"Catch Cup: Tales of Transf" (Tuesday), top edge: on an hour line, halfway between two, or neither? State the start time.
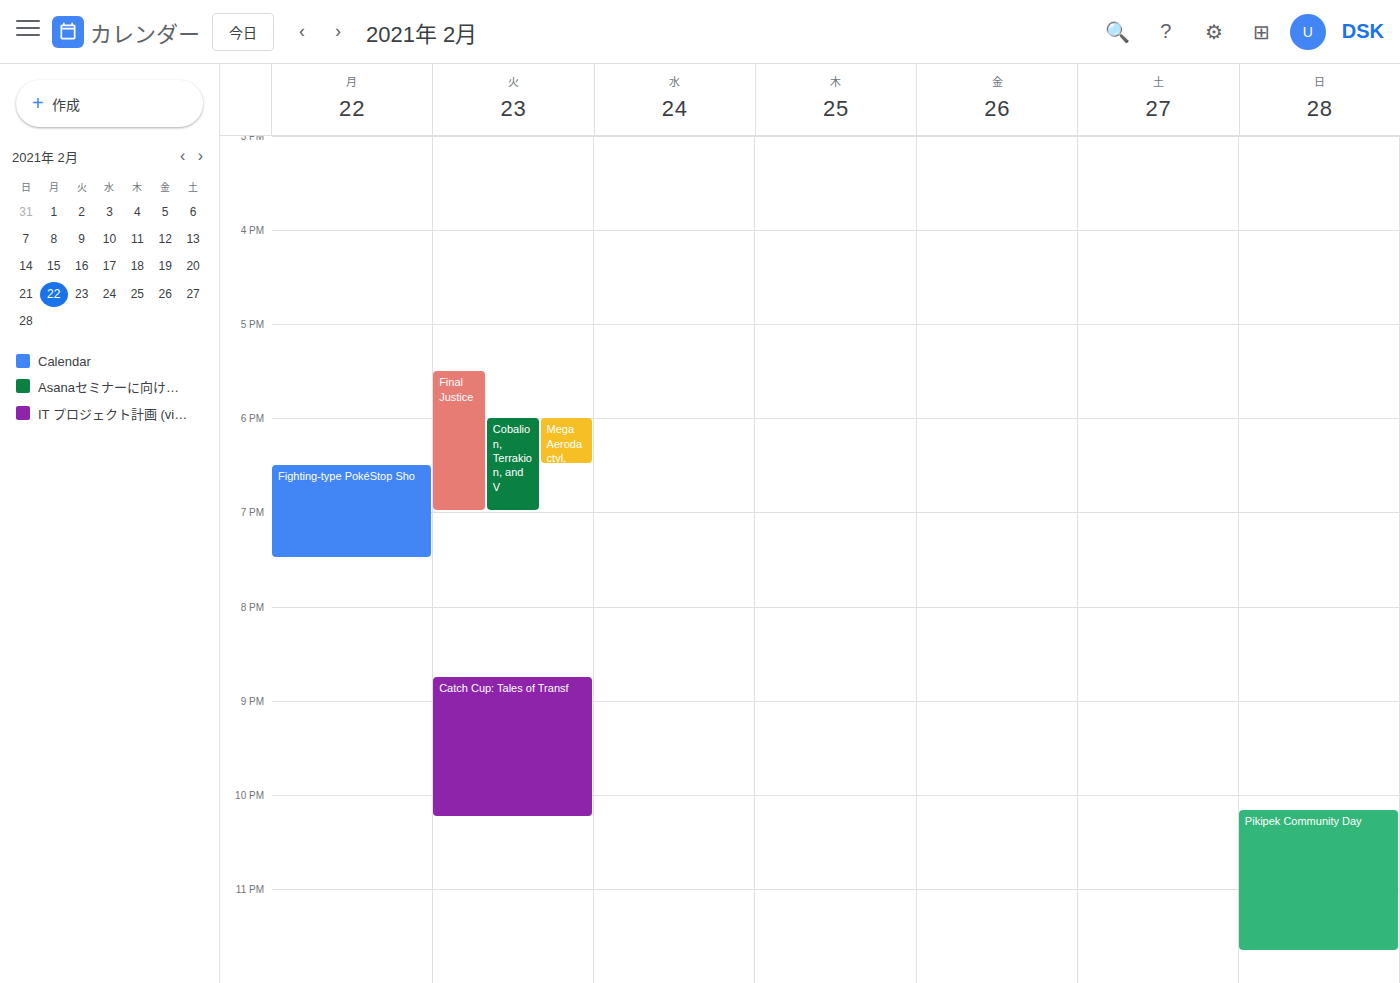
8:45 PM -- neither: three quarters of the way from the 8 PM line to the 9 PM line.